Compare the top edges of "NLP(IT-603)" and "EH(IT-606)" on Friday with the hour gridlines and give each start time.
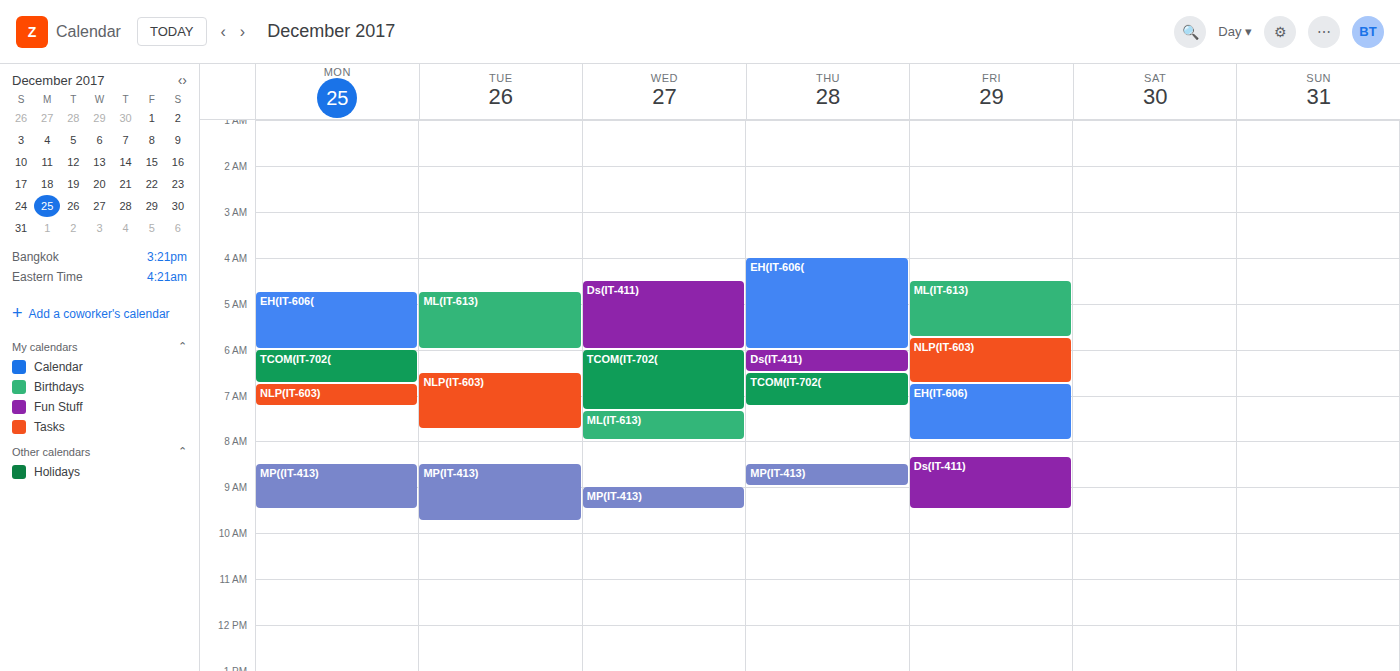
"NLP(IT-603)": 5:45 AM, neither: three quarters of the way from the 5 AM line to the 6 AM line. "EH(IT-606)": 6:45 AM, neither: three quarters of the way from the 6 AM line to the 7 AM line.